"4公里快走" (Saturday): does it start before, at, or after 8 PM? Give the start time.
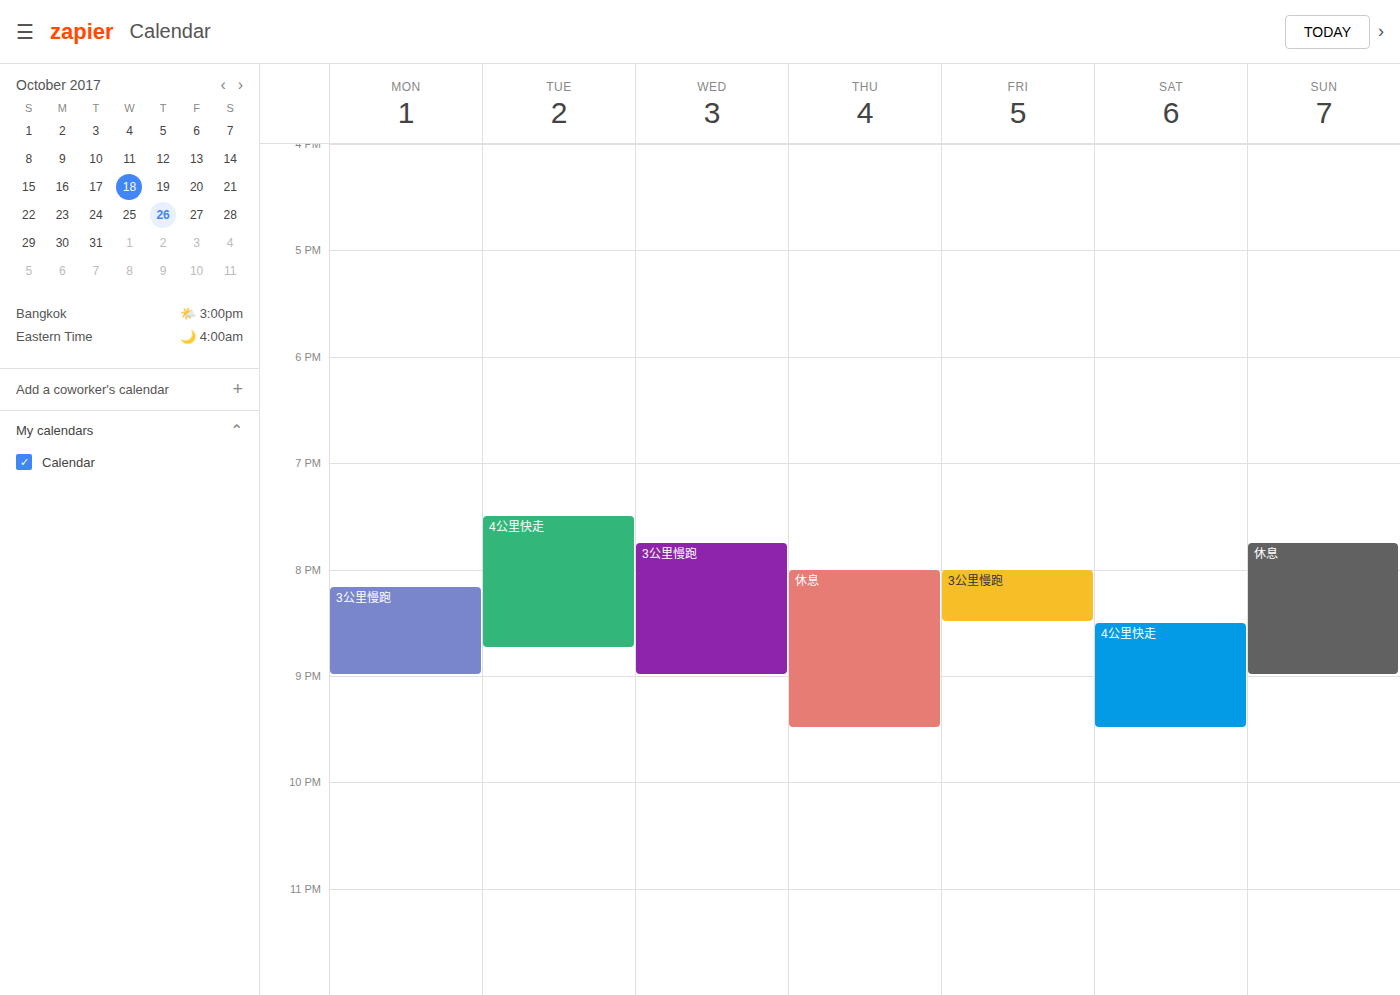
8:30 PM -- after 8 PM, 30 minutes below the 8 PM line.